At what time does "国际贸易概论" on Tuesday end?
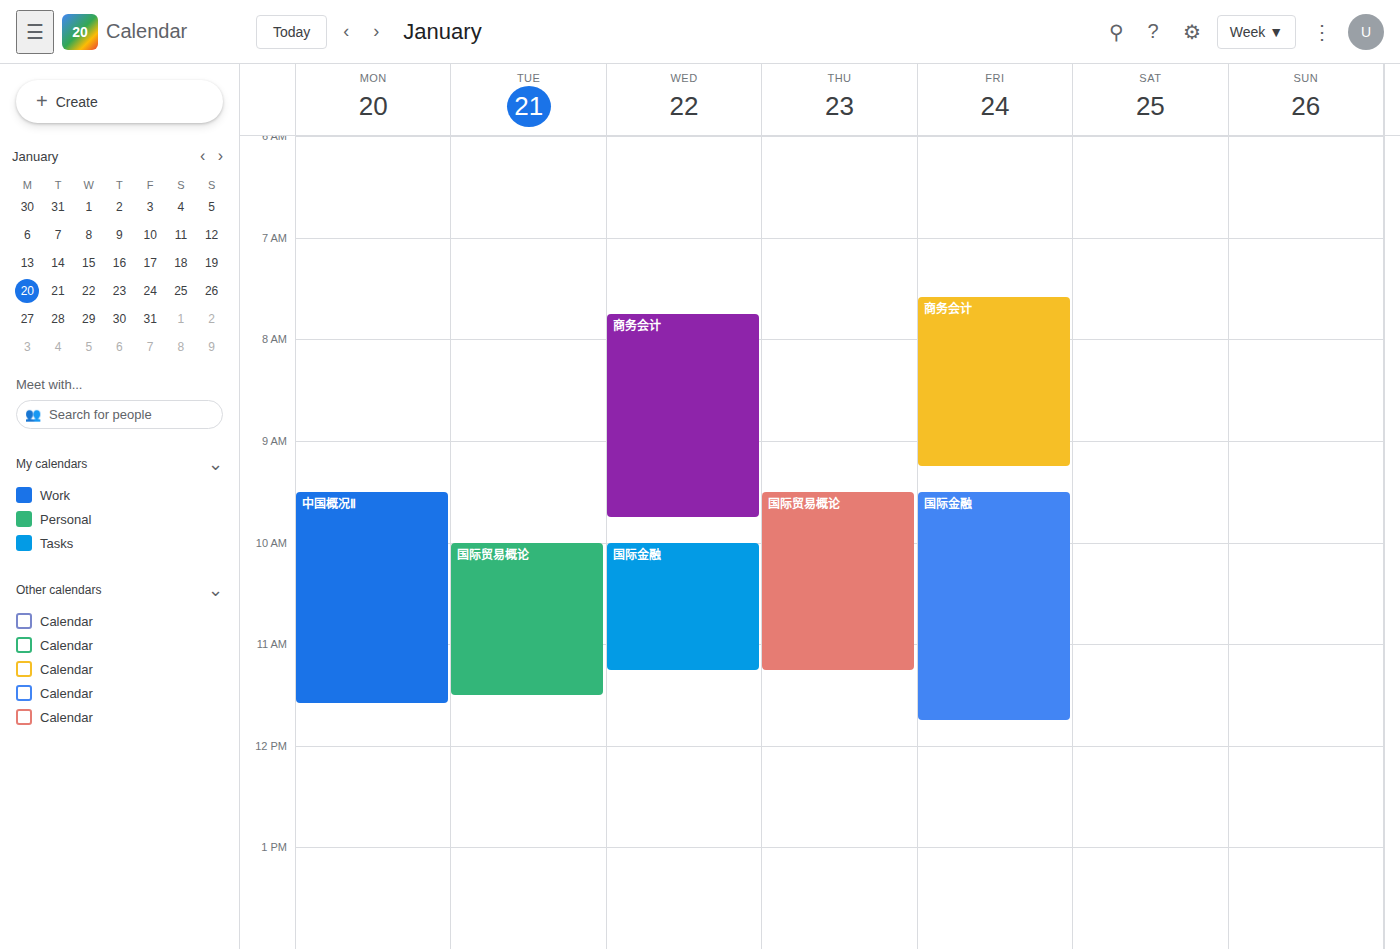
11:30 AM